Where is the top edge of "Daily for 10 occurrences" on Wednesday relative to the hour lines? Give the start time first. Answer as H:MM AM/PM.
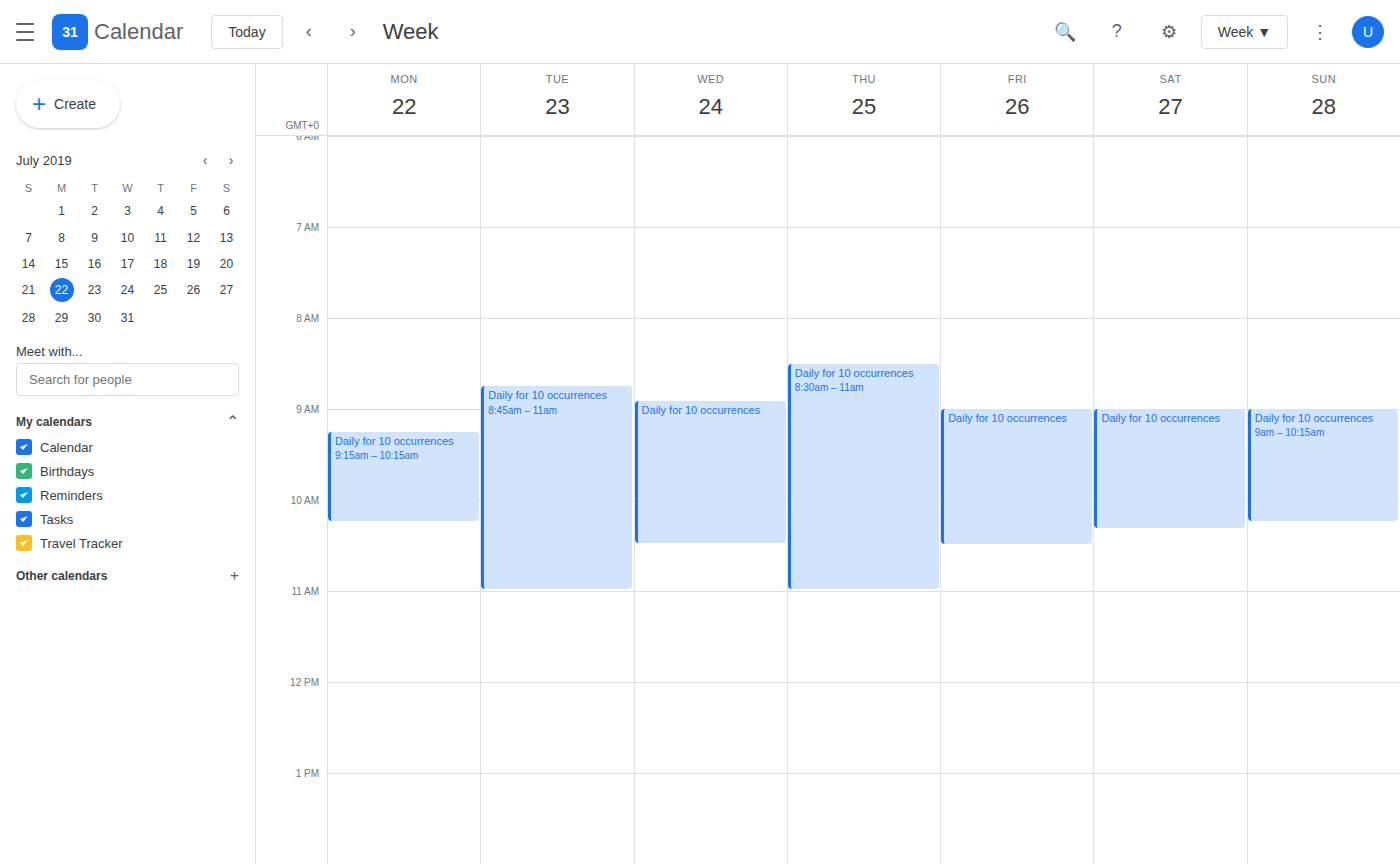
8:55 AM -- neither: 55 minutes below the 8 AM line and 5 minutes above the 9 AM line.